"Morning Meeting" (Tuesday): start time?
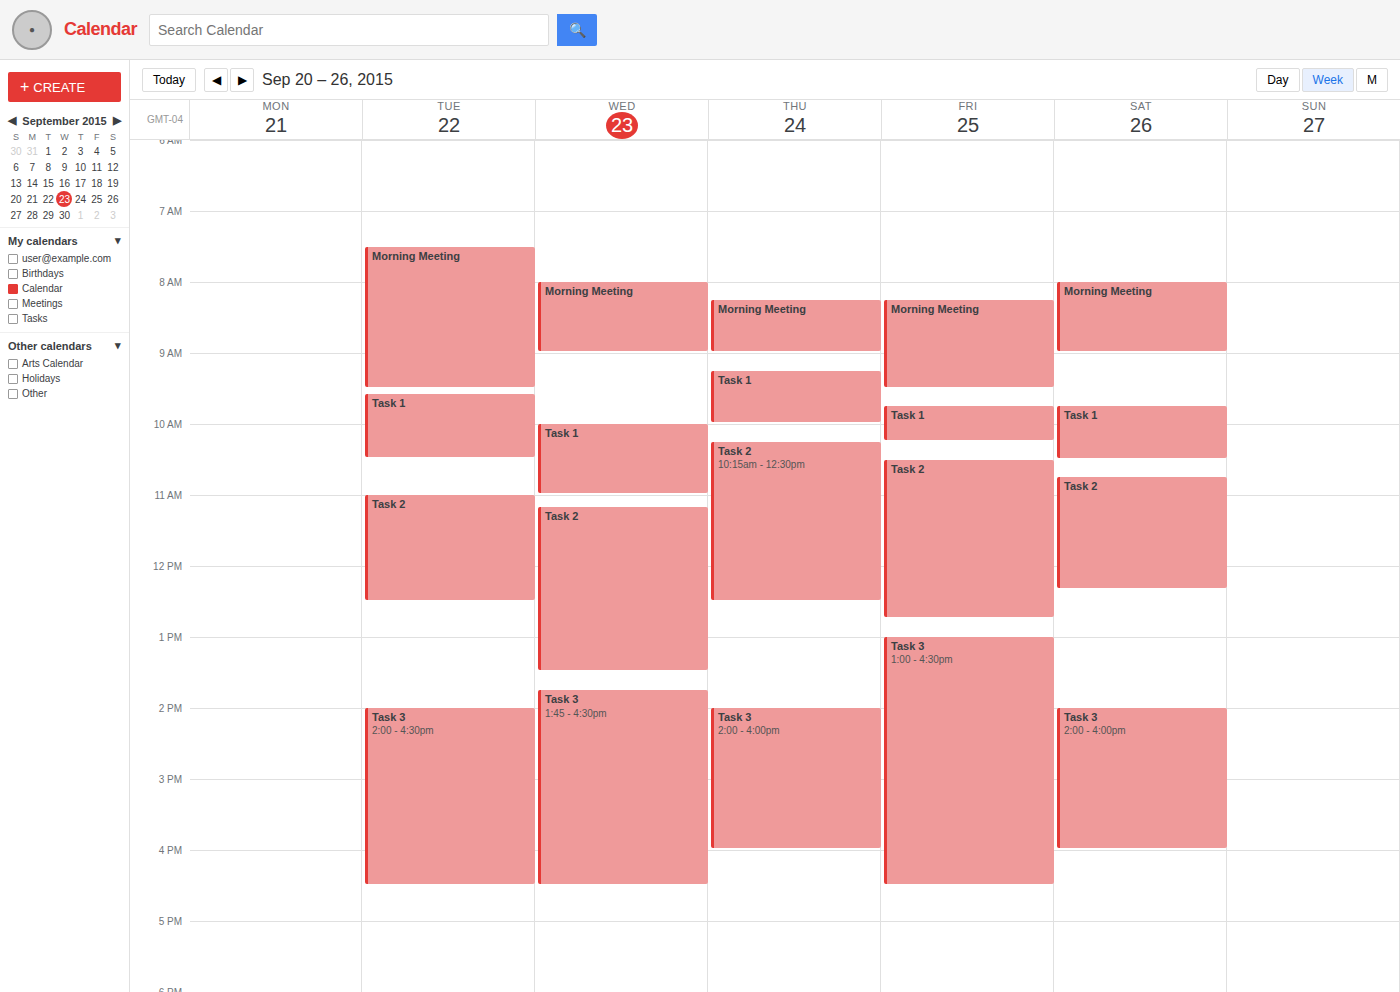
7:30 AM